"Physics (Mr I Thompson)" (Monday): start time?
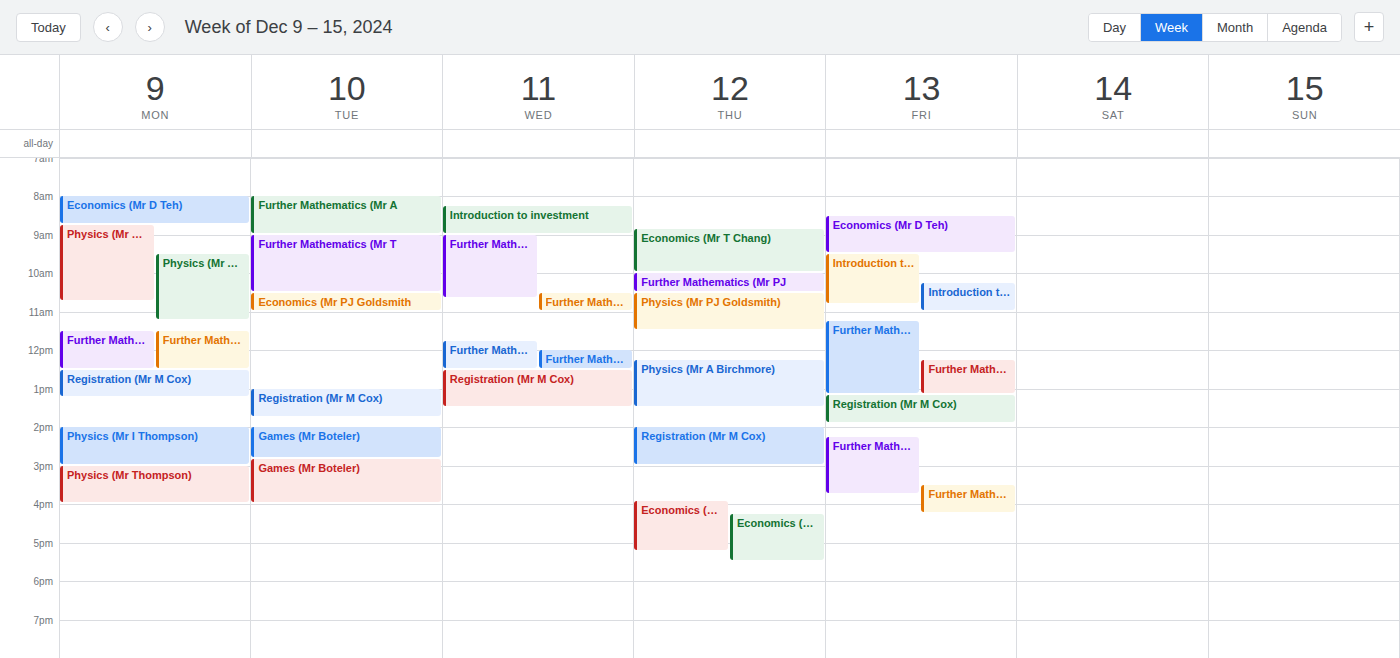
2:00 PM